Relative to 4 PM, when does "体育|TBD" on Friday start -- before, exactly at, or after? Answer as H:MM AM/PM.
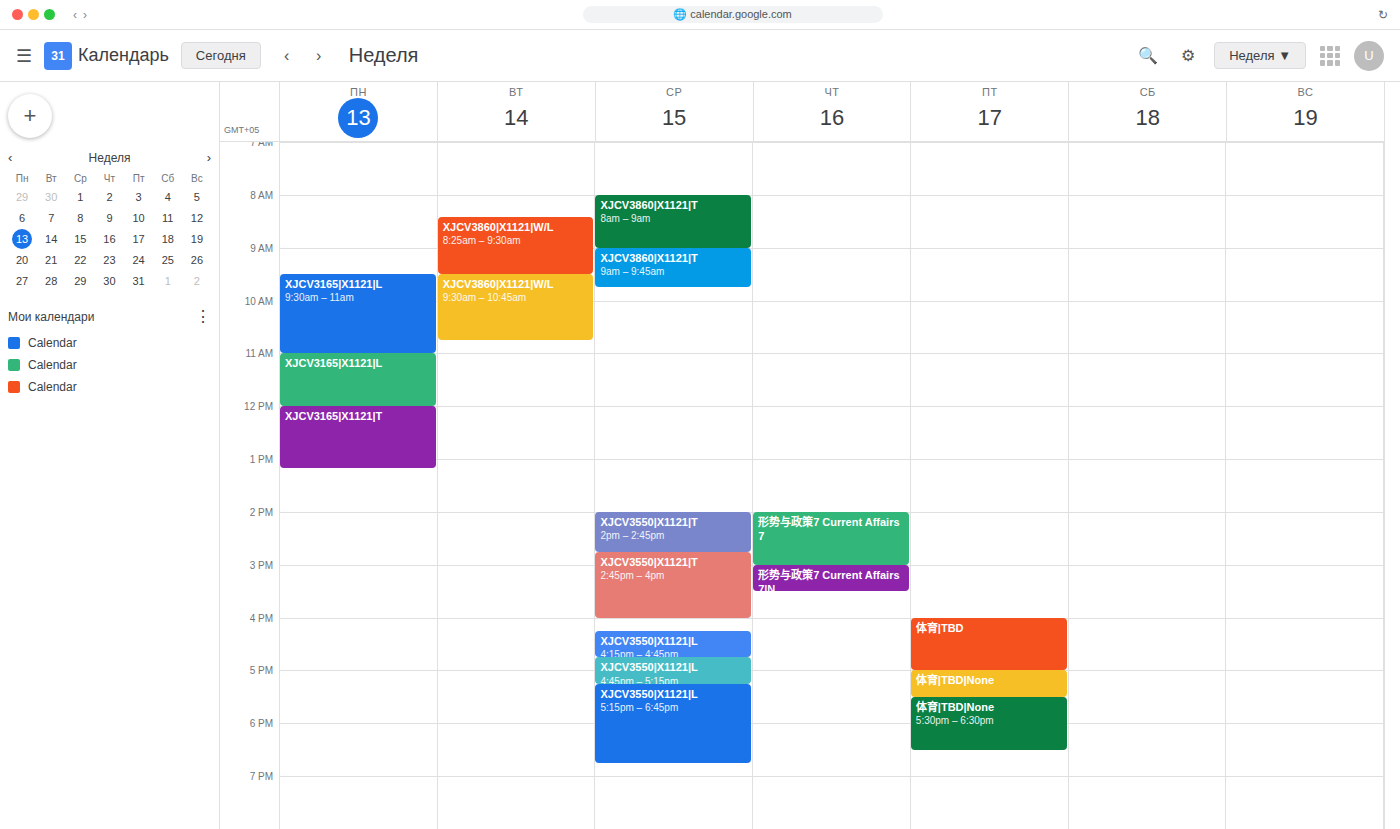
4:00 PM -- exactly at 4 PM, on the 4 PM line.